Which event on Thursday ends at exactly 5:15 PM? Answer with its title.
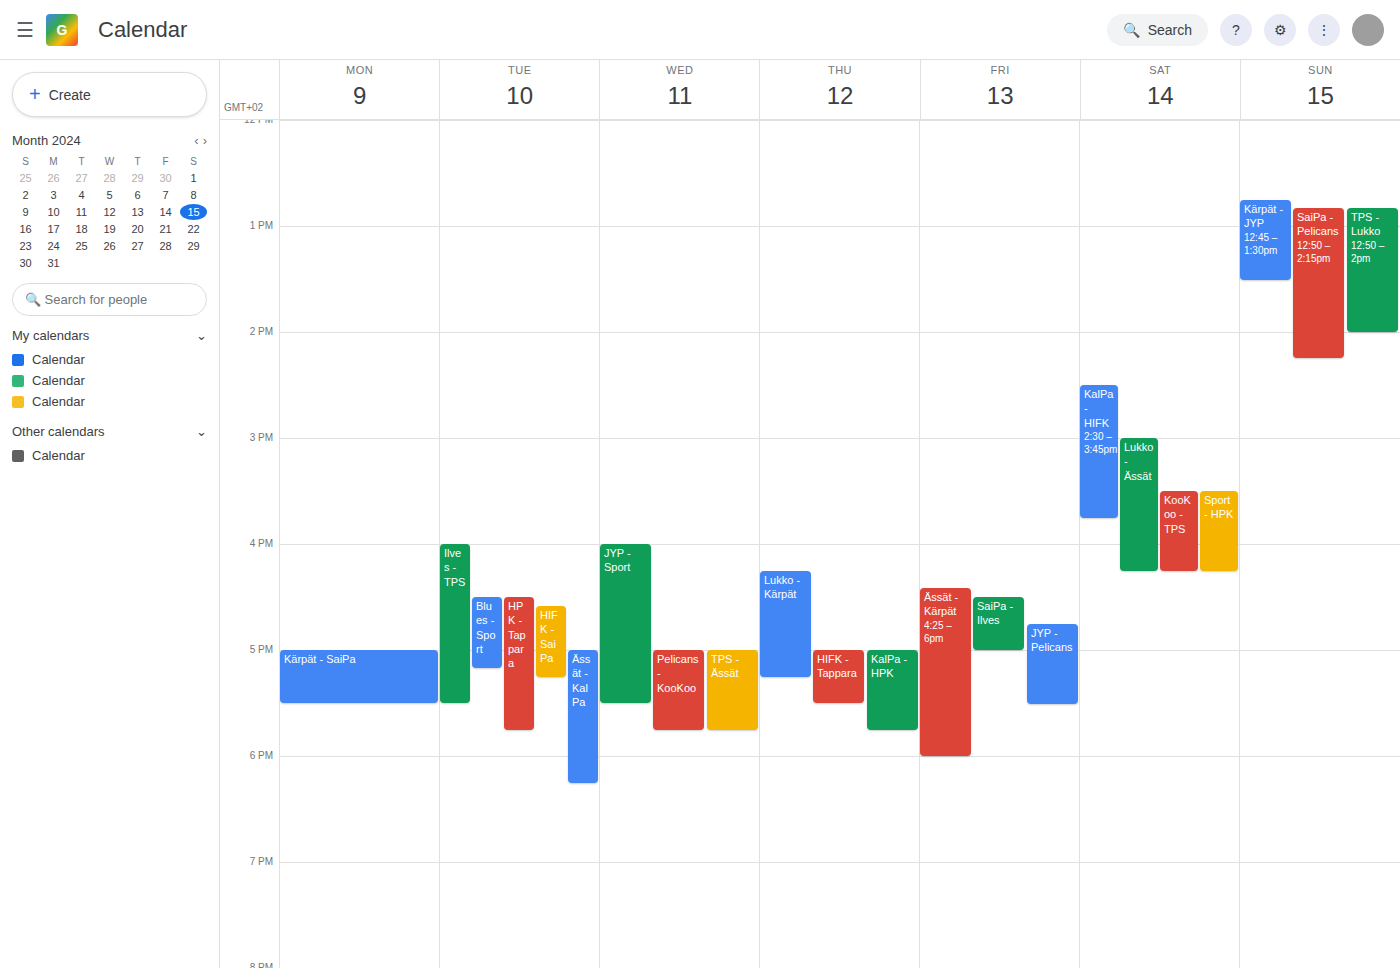
"Lukko - Kärpät"